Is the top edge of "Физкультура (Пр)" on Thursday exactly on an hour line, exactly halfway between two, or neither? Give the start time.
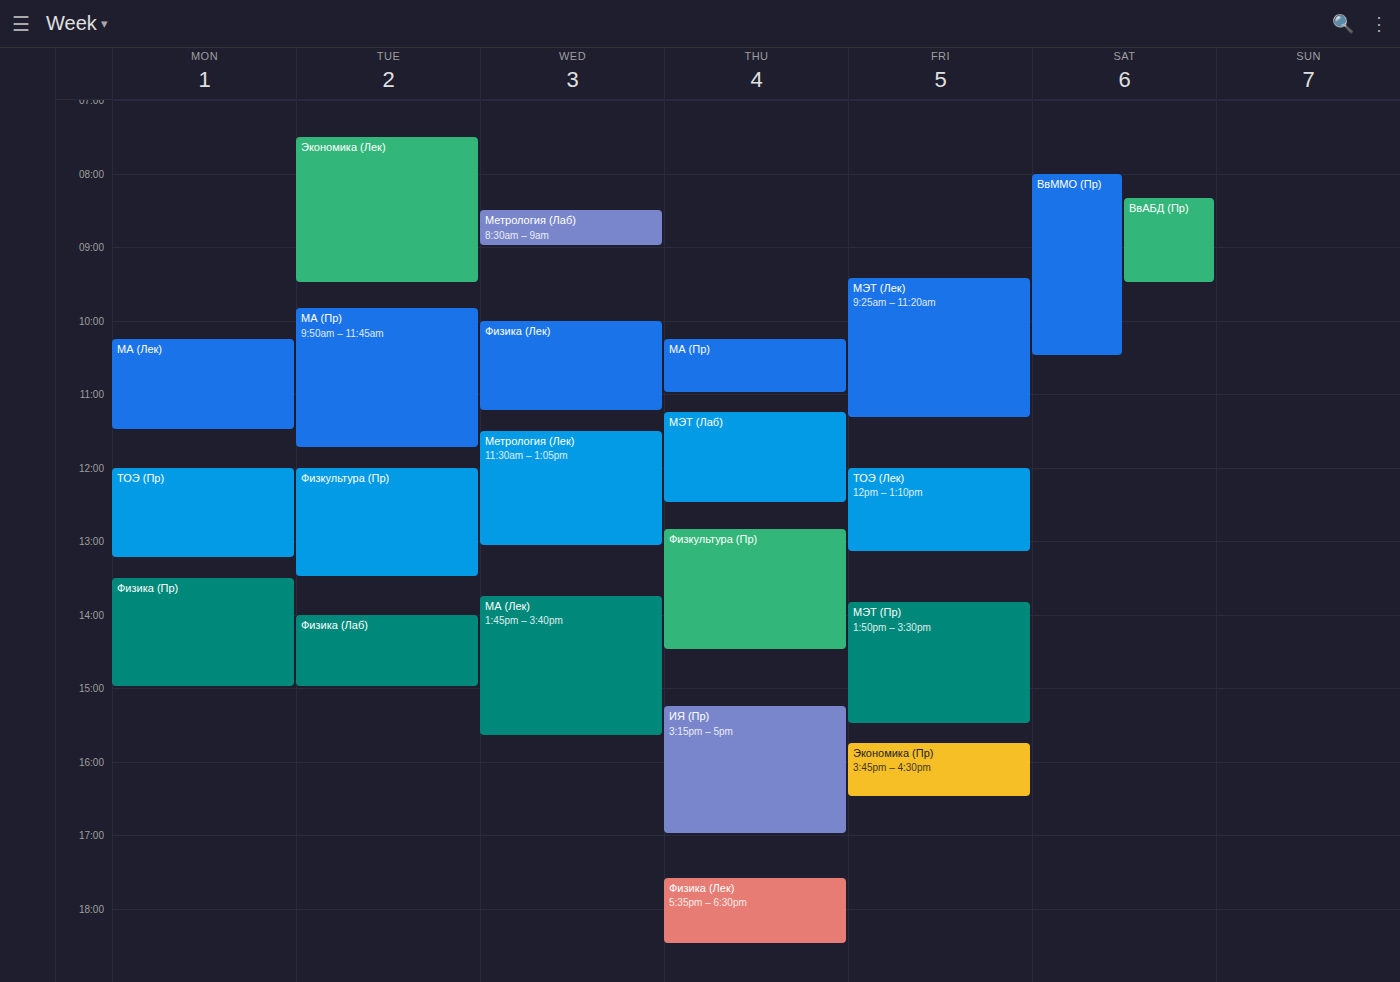
12:50 PM -- neither: 50 minutes below the 12 PM line and 10 minutes above the 1 PM line.